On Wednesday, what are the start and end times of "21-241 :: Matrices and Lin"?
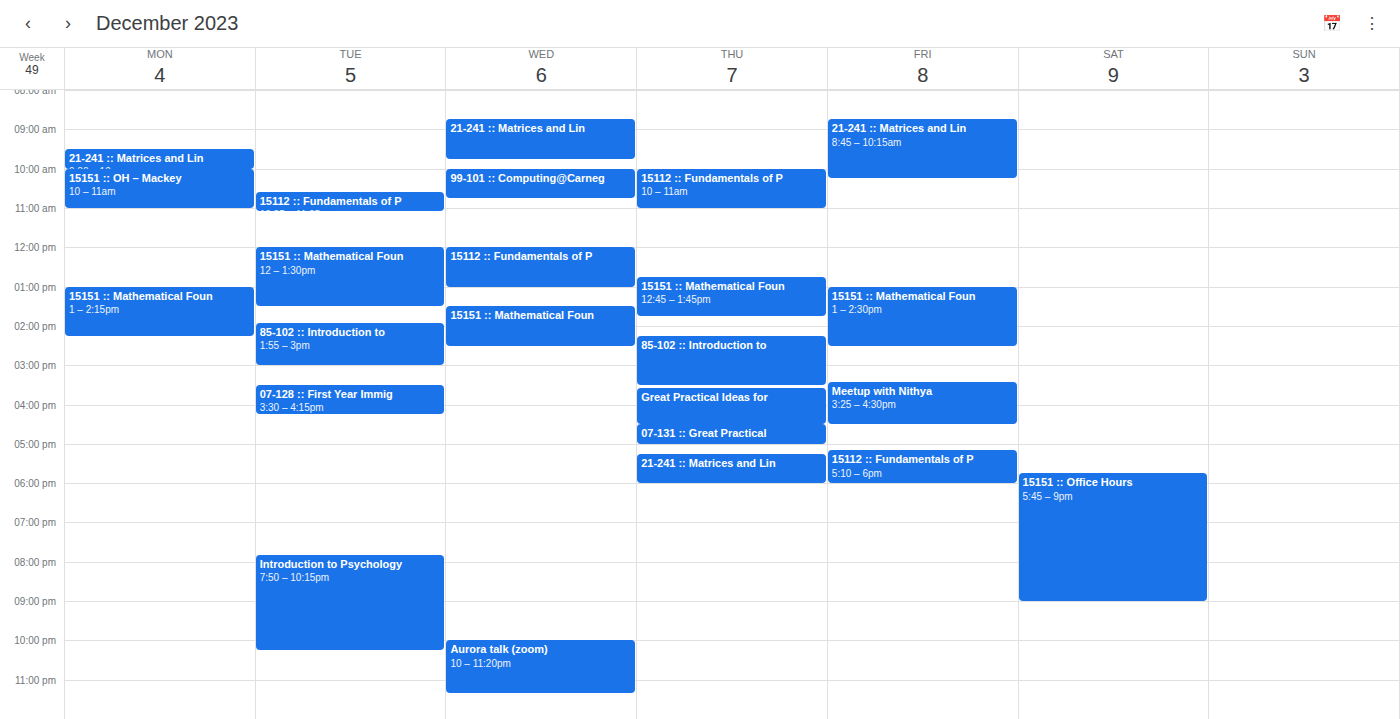
8:45 AM to 9:45 AM